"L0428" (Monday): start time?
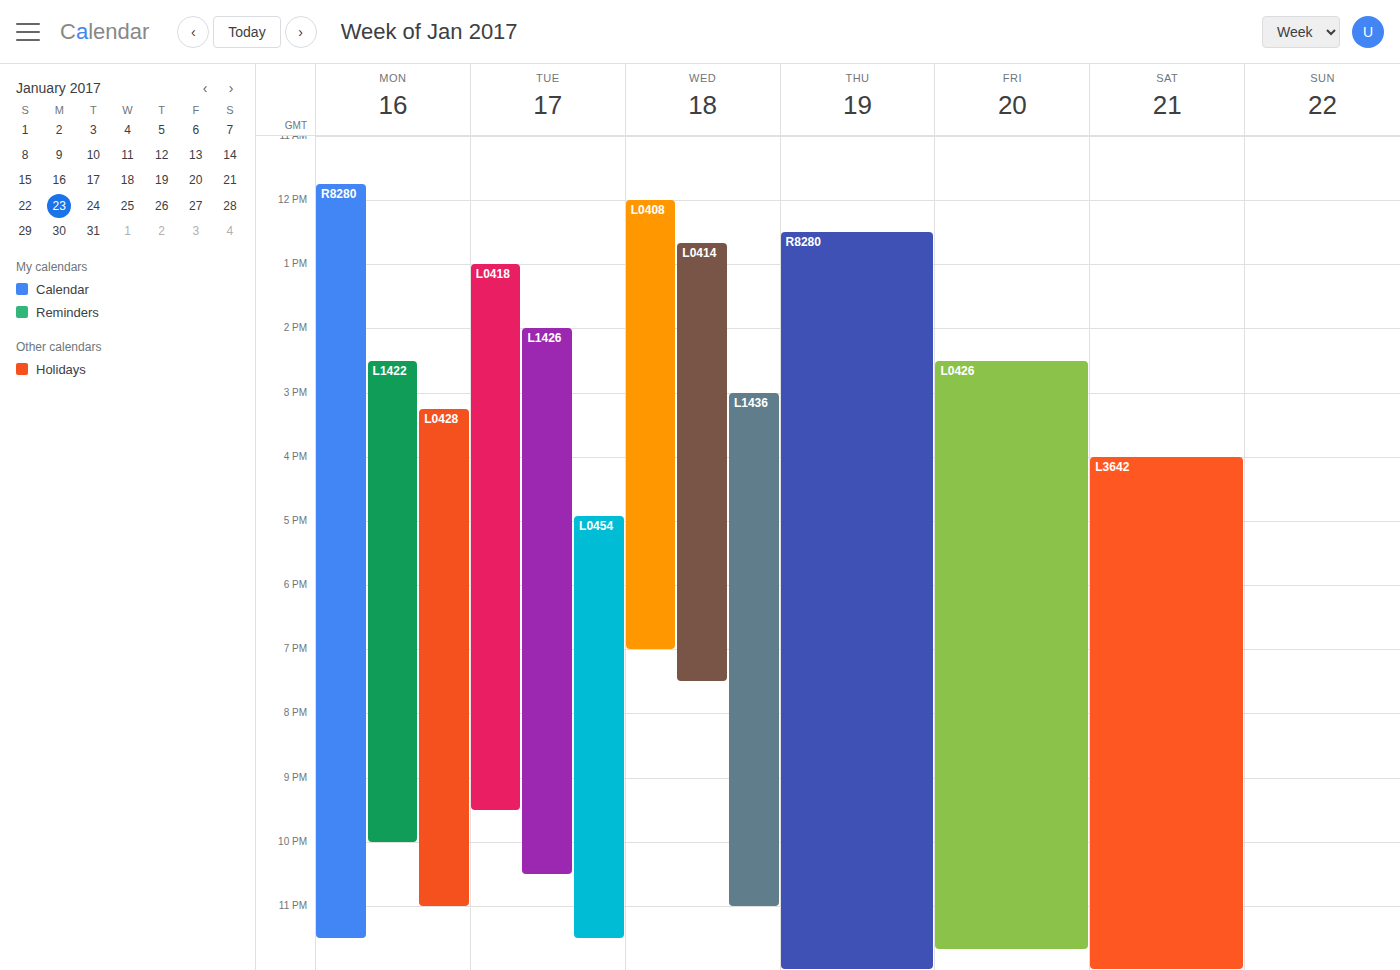
3:15 PM